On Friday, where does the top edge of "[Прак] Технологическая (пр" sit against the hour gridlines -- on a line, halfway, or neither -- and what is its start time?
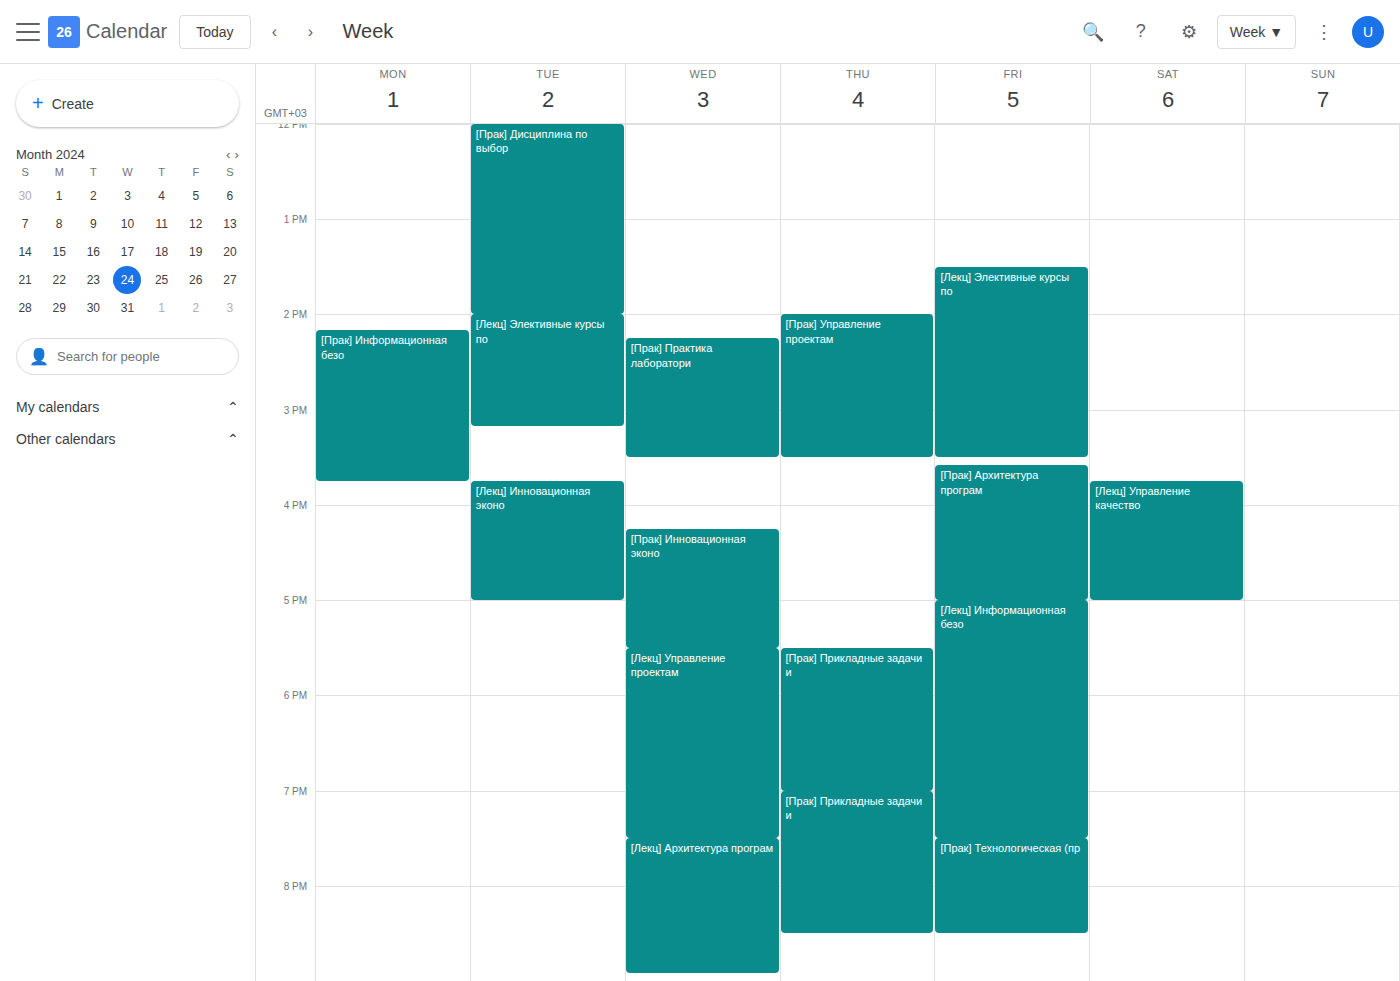
19:30 -- halfway between the 19:00 and 20:00 lines.